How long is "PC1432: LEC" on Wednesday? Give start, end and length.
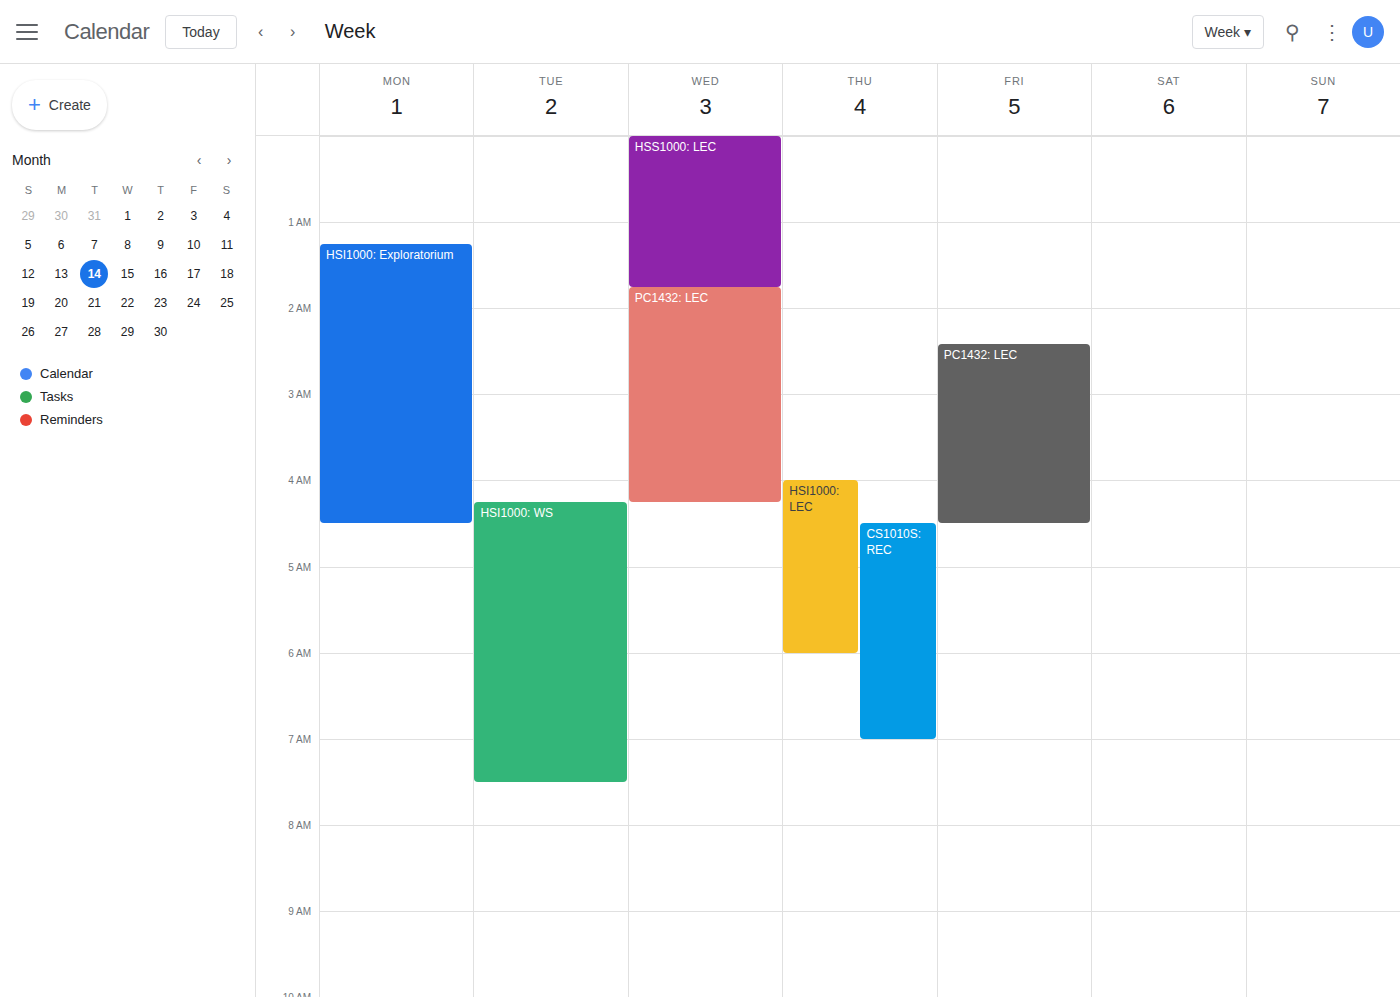
1:45 AM to 4:15 AM, 2 hours 30 minutes